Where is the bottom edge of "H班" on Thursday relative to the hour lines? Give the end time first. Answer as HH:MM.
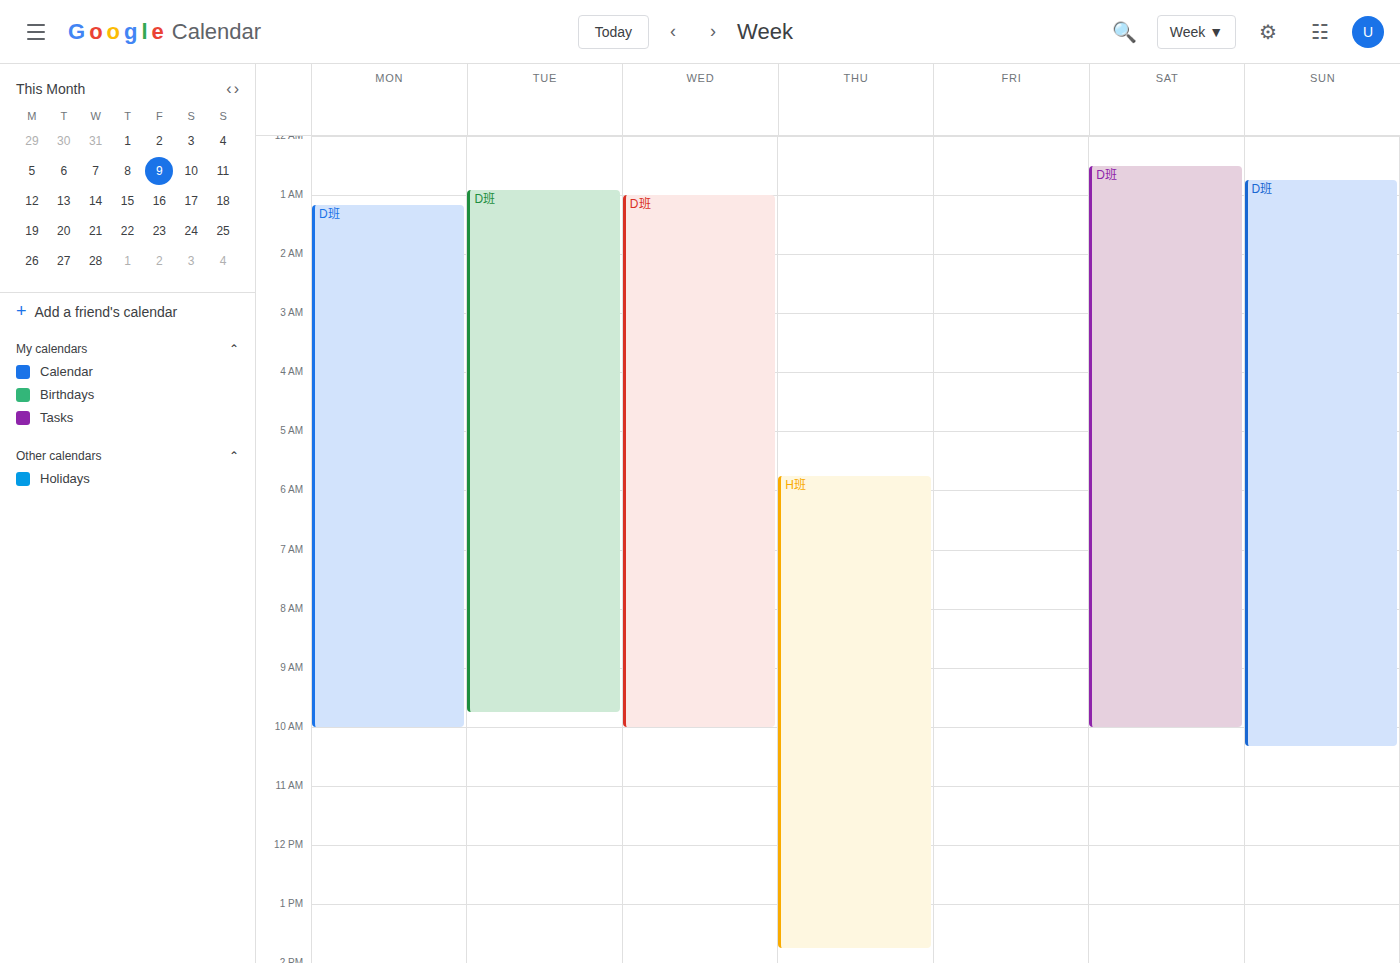
13:45 -- neither: three quarters of the way from the 13:00 line to the 14:00 line.